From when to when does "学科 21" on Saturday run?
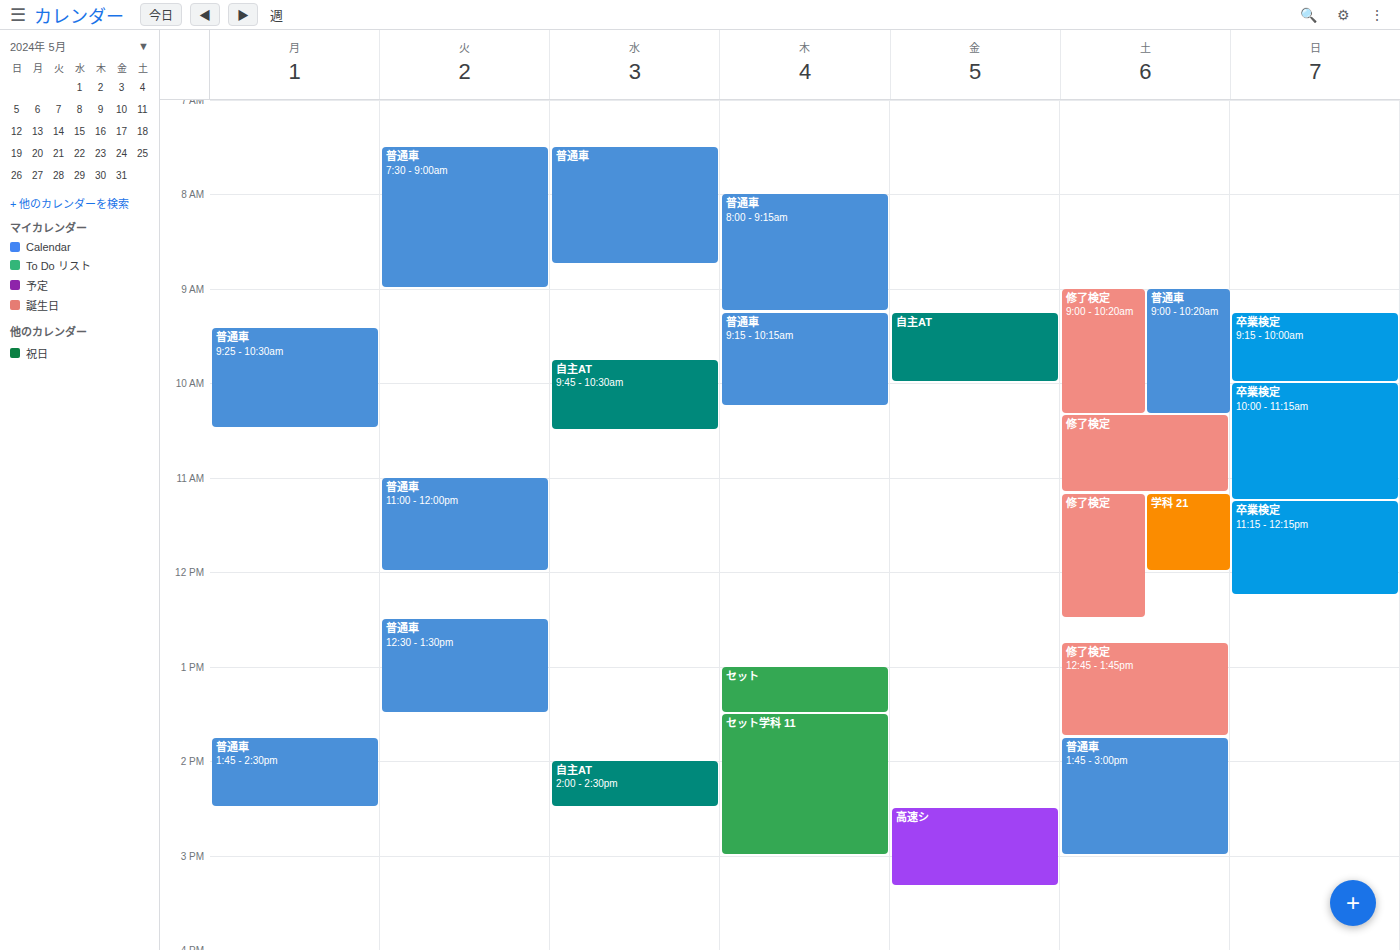
11:10 to 12:00